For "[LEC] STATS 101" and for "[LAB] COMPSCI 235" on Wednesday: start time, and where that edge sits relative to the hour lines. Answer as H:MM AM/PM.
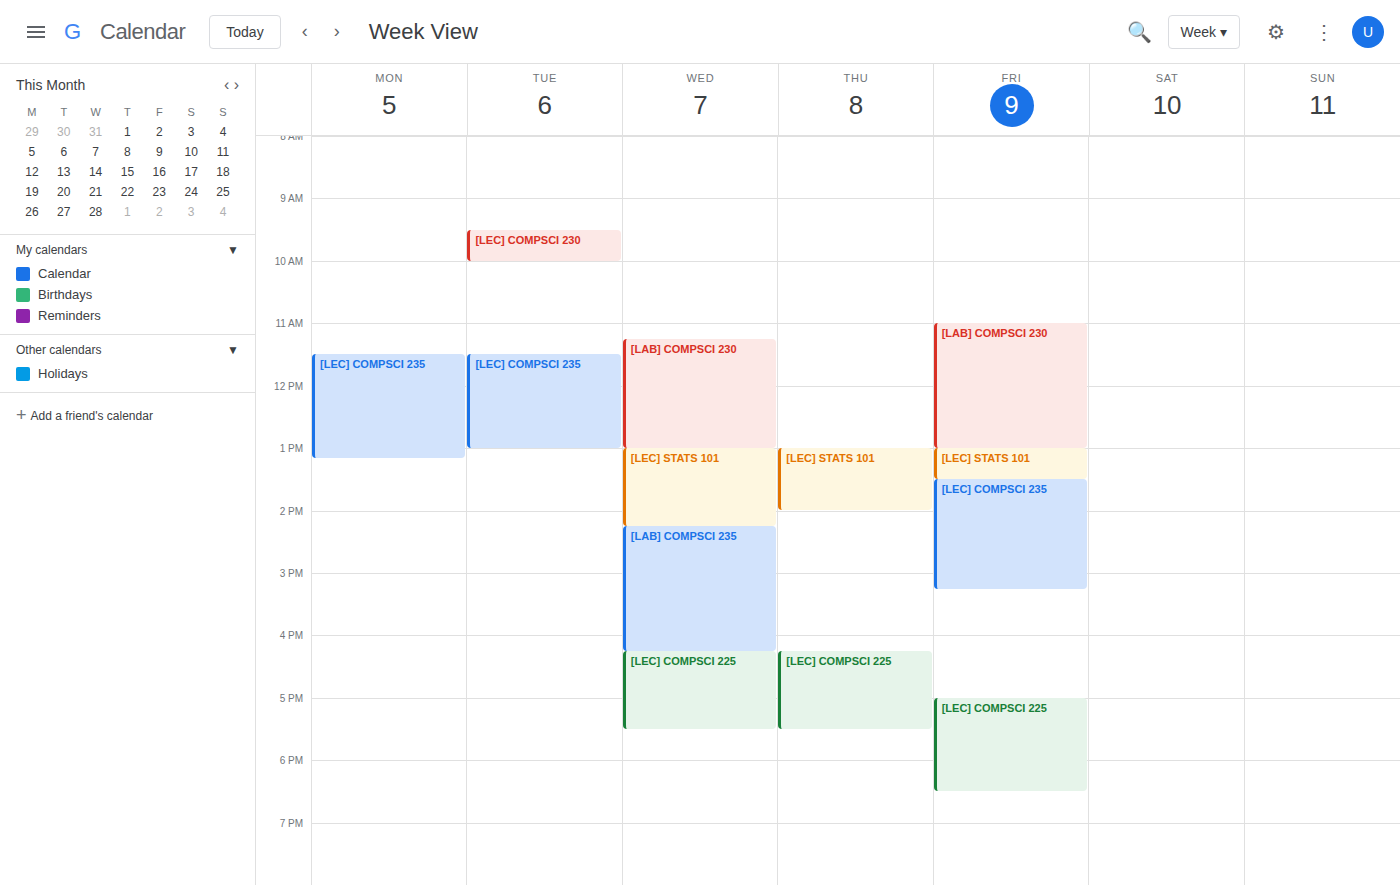
"[LEC] STATS 101": 1:00 PM, exactly on the 1 PM line. "[LAB] COMPSCI 235": 2:15 PM, neither: a quarter of the way from the 2 PM line to the 3 PM line.